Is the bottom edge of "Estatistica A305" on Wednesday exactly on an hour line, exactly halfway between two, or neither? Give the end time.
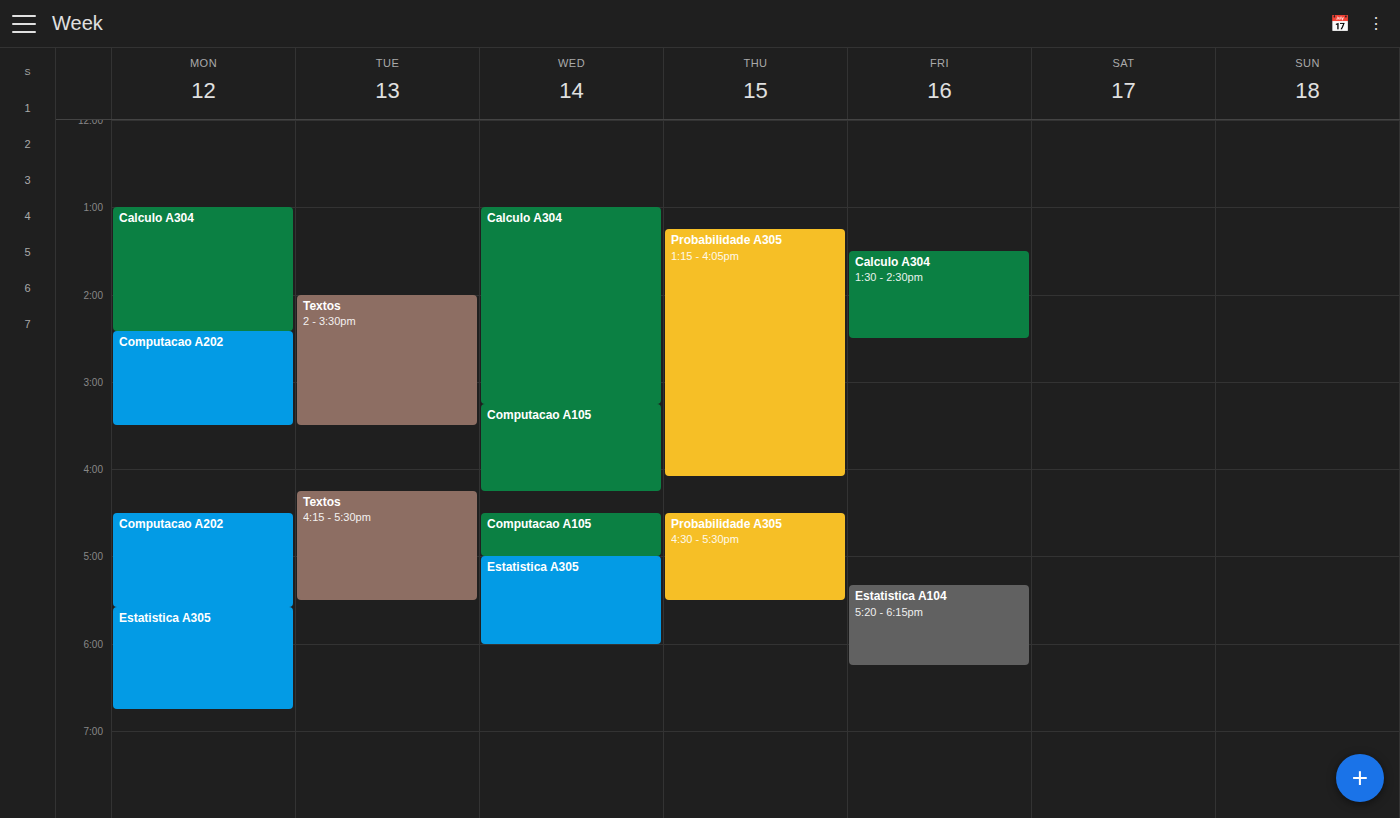
6:00 PM -- exactly on the 6 PM line.